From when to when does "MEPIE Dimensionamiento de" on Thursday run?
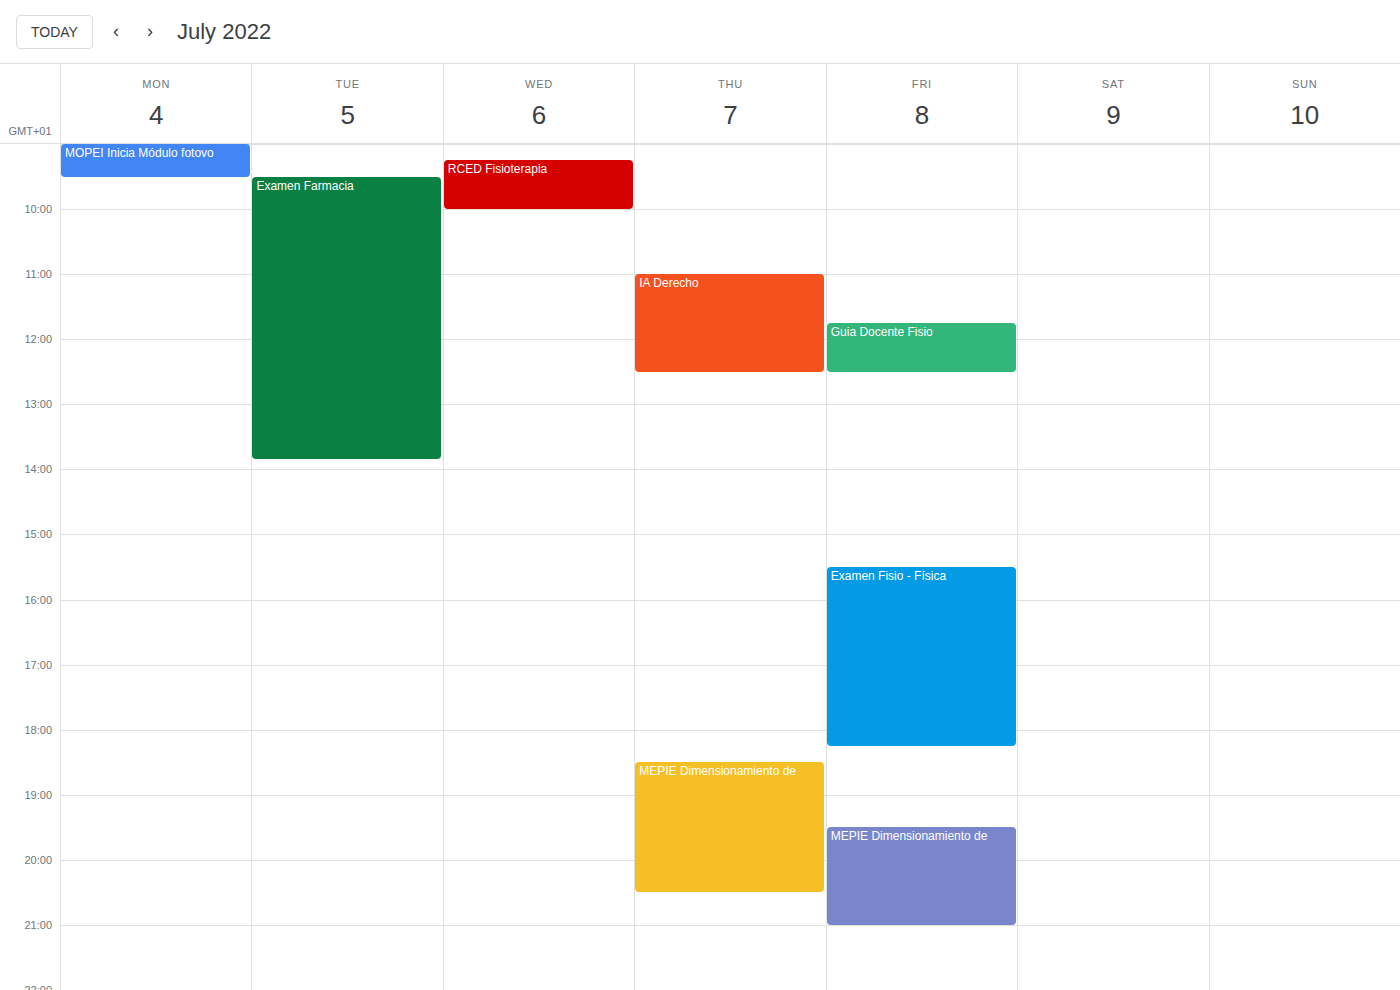
18:30 to 20:30